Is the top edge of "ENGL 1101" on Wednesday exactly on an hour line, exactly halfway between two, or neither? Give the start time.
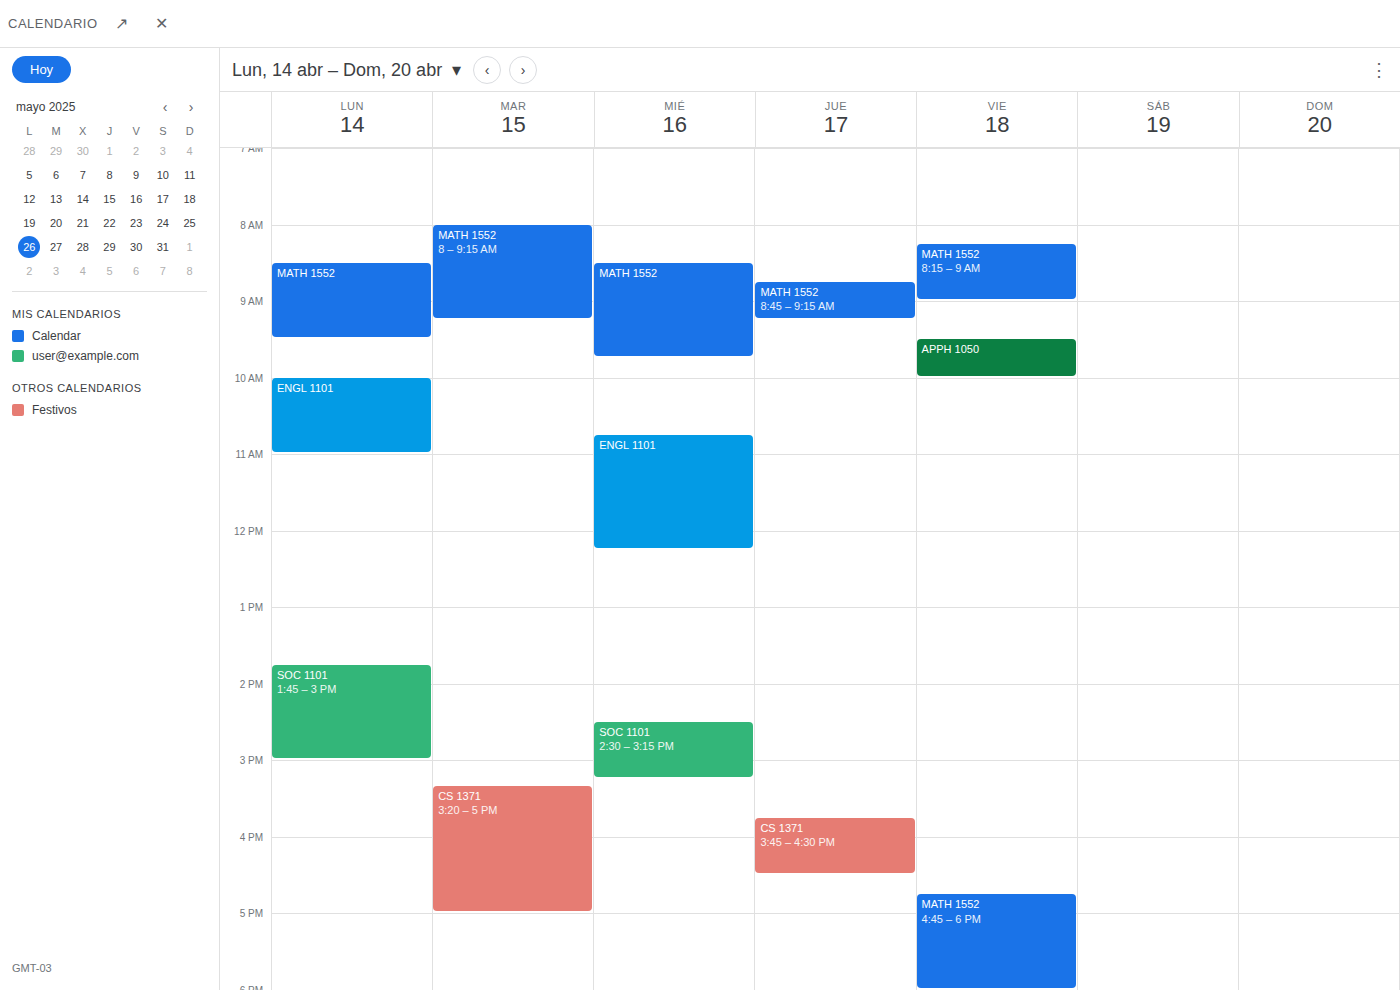
10:45 AM -- neither: three quarters of the way from the 10 AM line to the 11 AM line.